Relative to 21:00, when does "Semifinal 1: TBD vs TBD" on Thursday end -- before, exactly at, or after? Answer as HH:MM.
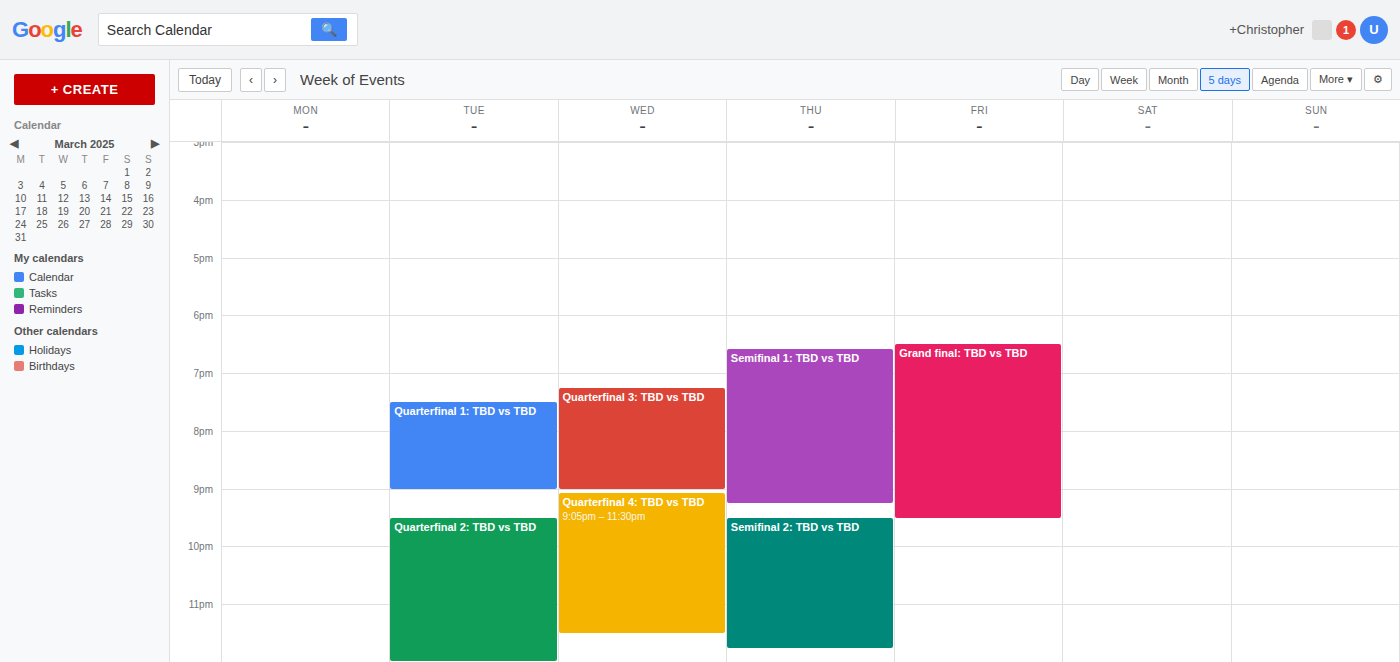
21:15 -- after 21:00, 15 minutes below the 21:00 line.